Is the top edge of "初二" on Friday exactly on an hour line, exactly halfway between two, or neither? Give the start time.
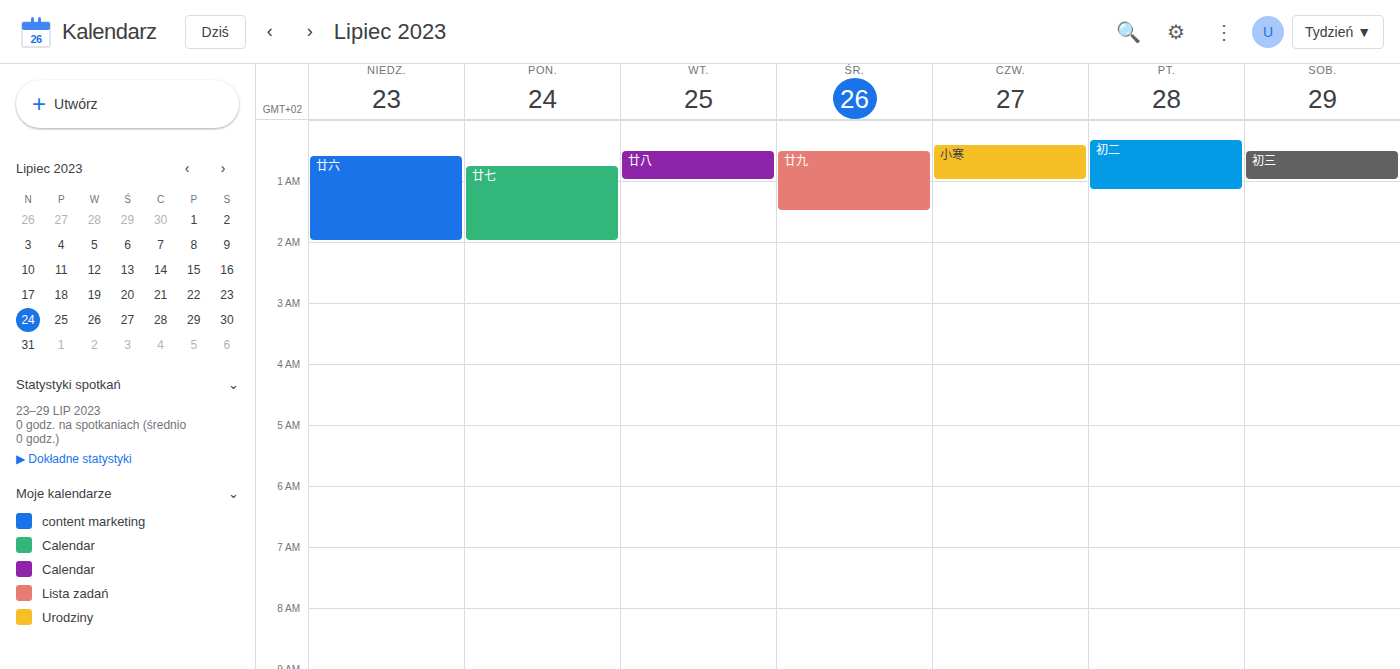
12:20 AM -- neither: 20 minutes below the 12 AM line and 40 minutes above the 1 AM line.